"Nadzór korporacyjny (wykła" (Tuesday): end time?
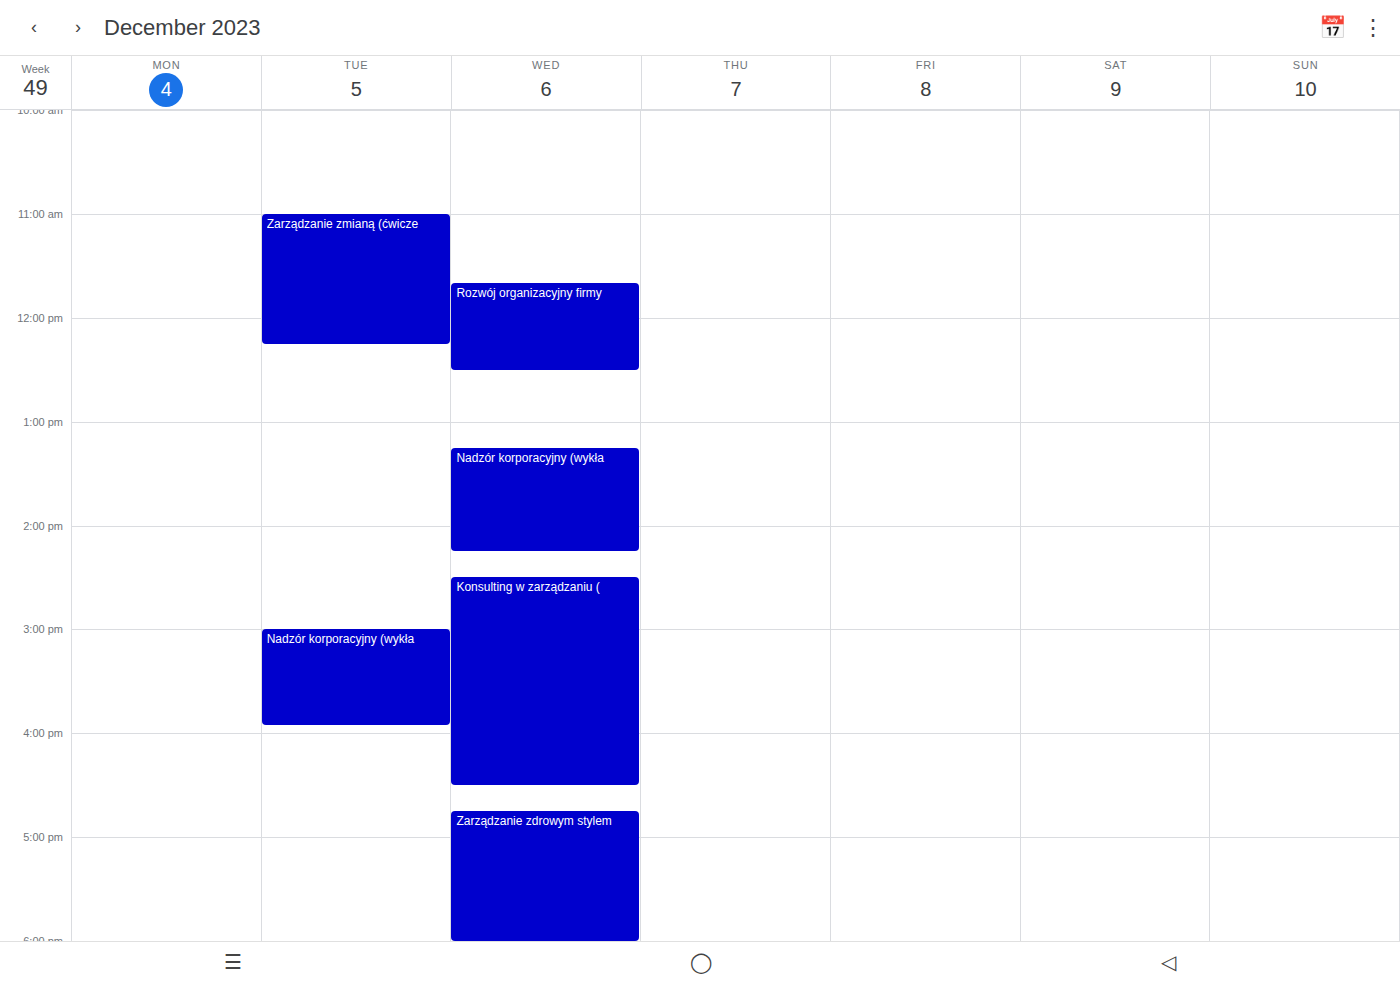
3:55 PM